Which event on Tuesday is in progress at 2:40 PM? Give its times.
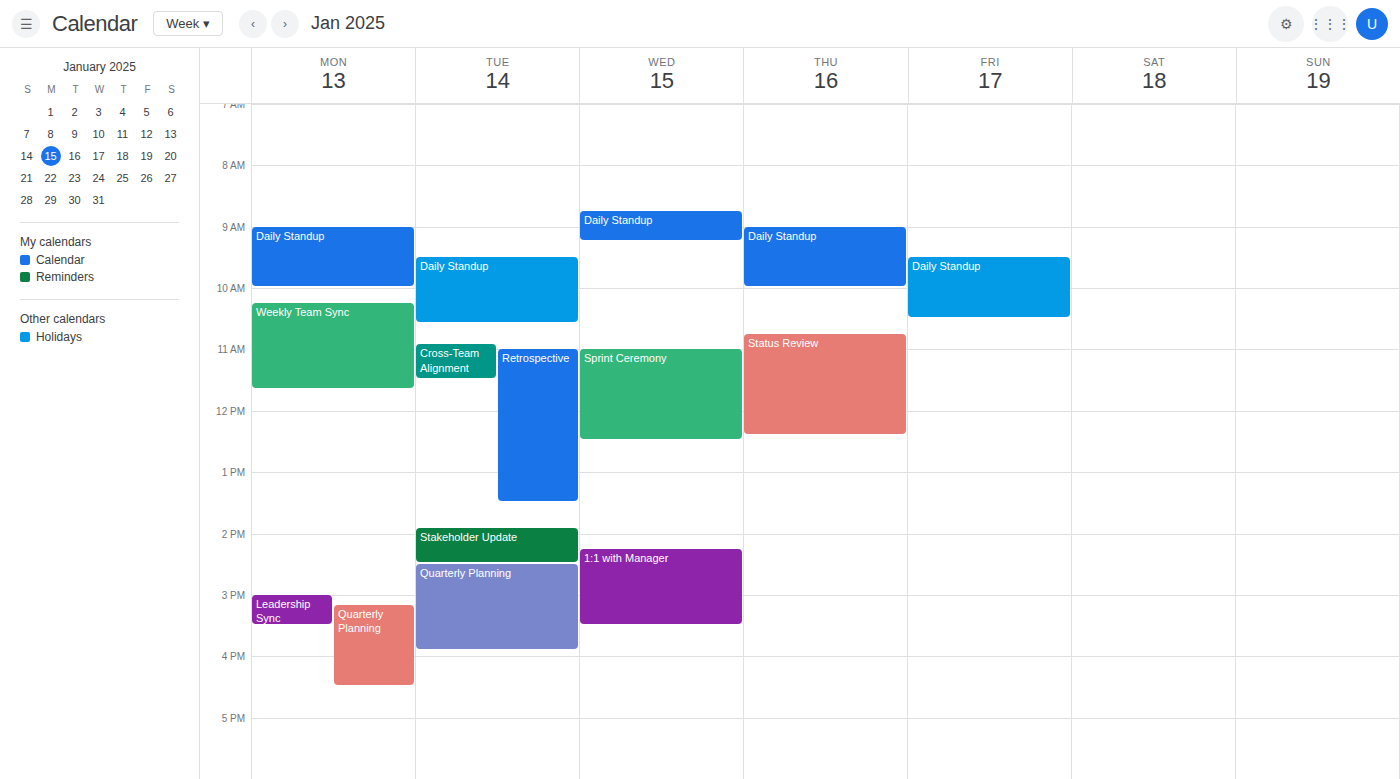
"Quarterly Planning", 2:30 PM to 3:55 PM